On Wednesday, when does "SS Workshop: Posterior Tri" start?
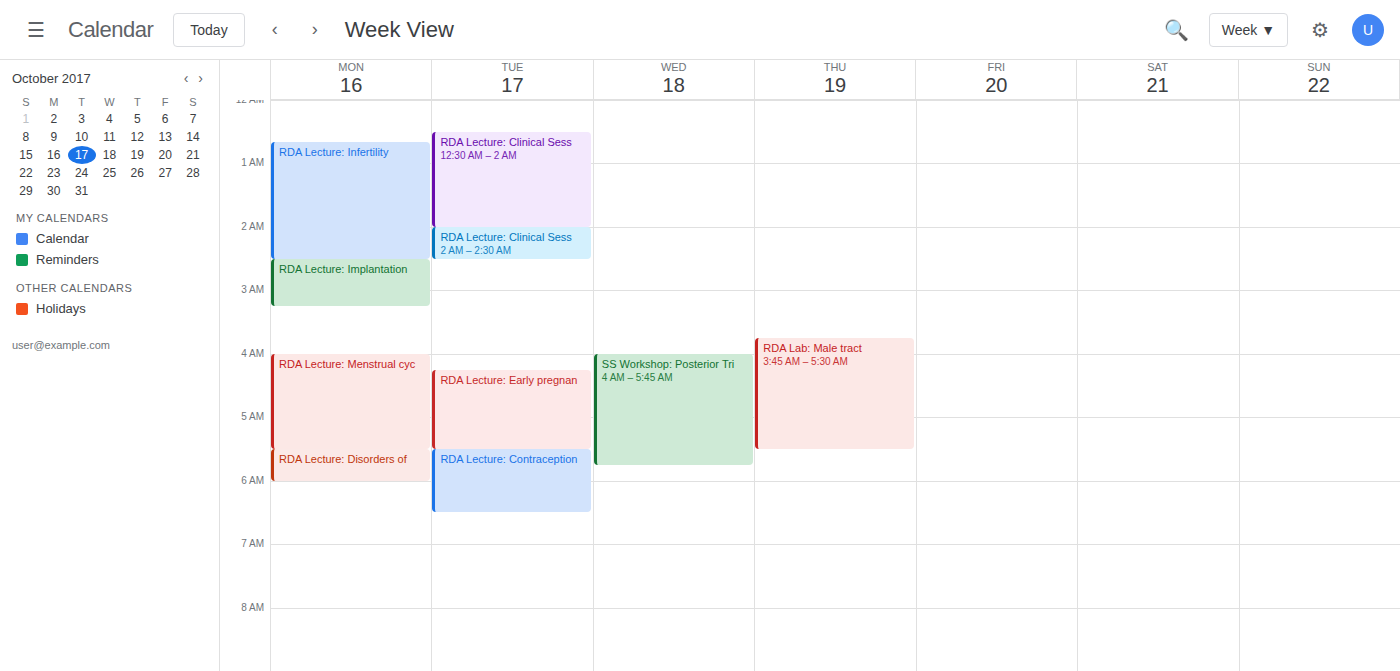
4:00 AM